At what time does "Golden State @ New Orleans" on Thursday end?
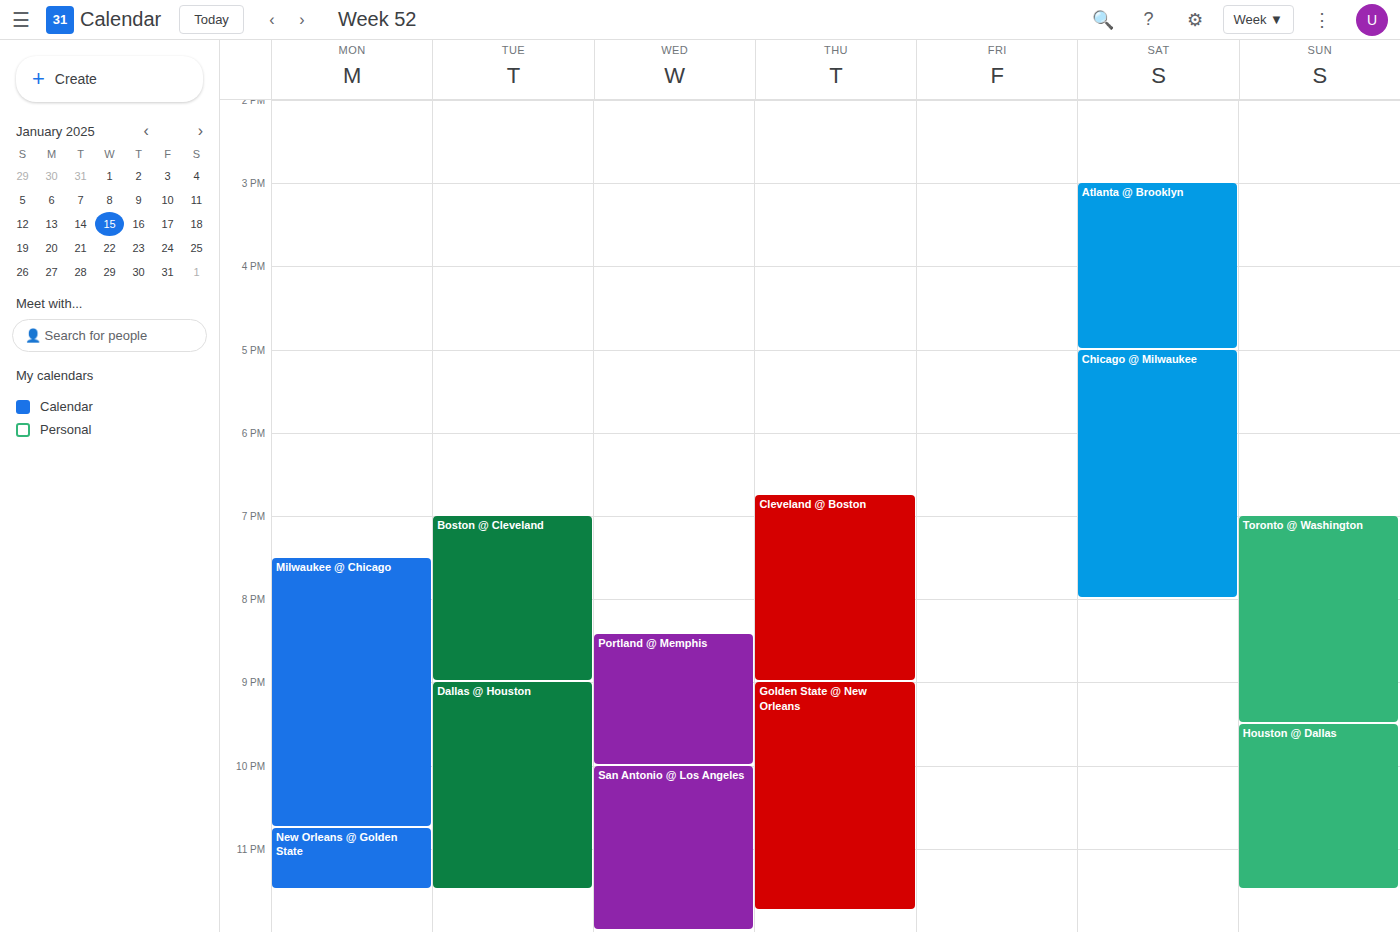
23:45